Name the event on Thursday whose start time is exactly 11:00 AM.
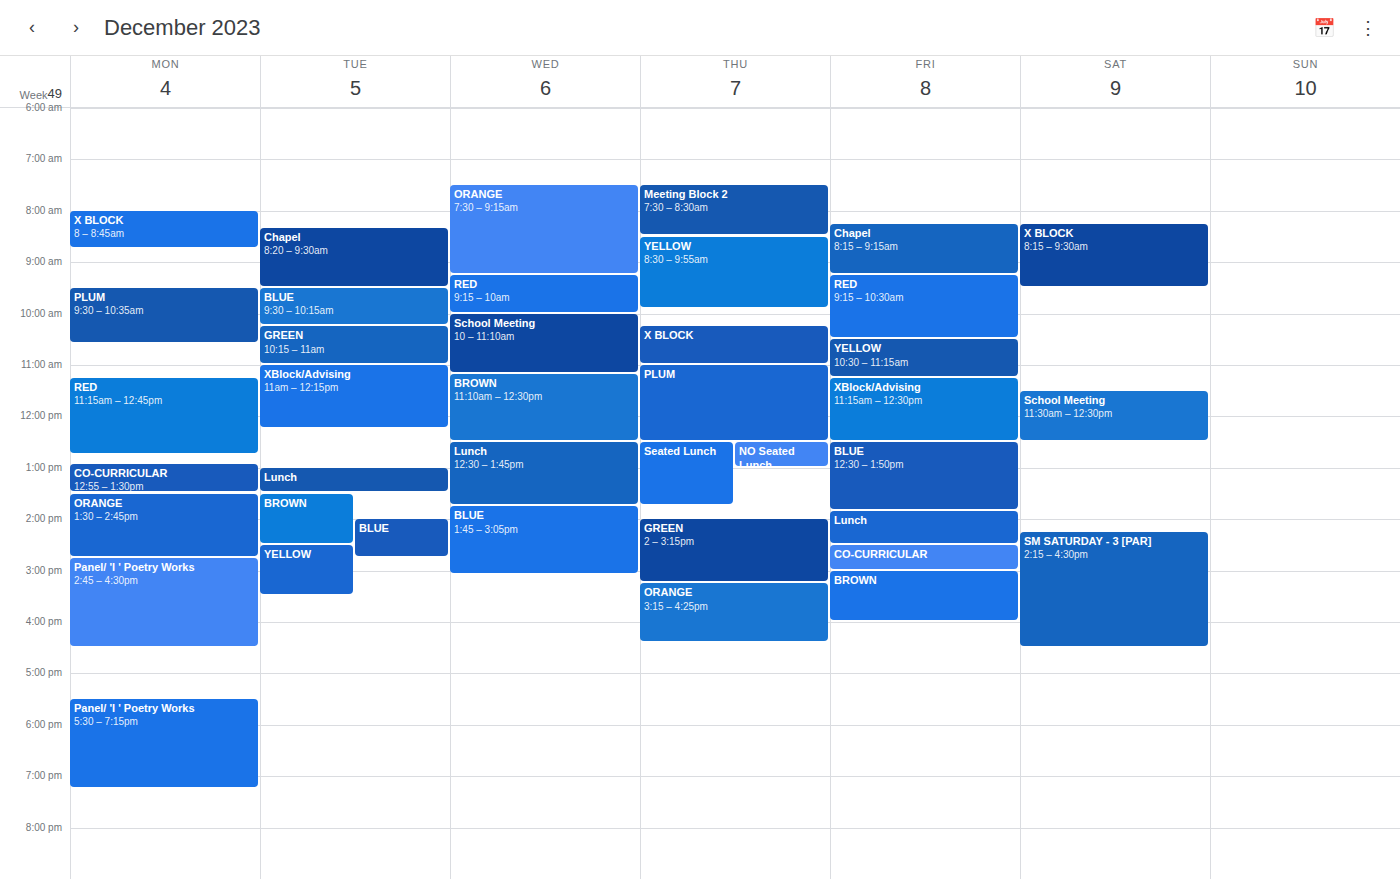
"PLUM"